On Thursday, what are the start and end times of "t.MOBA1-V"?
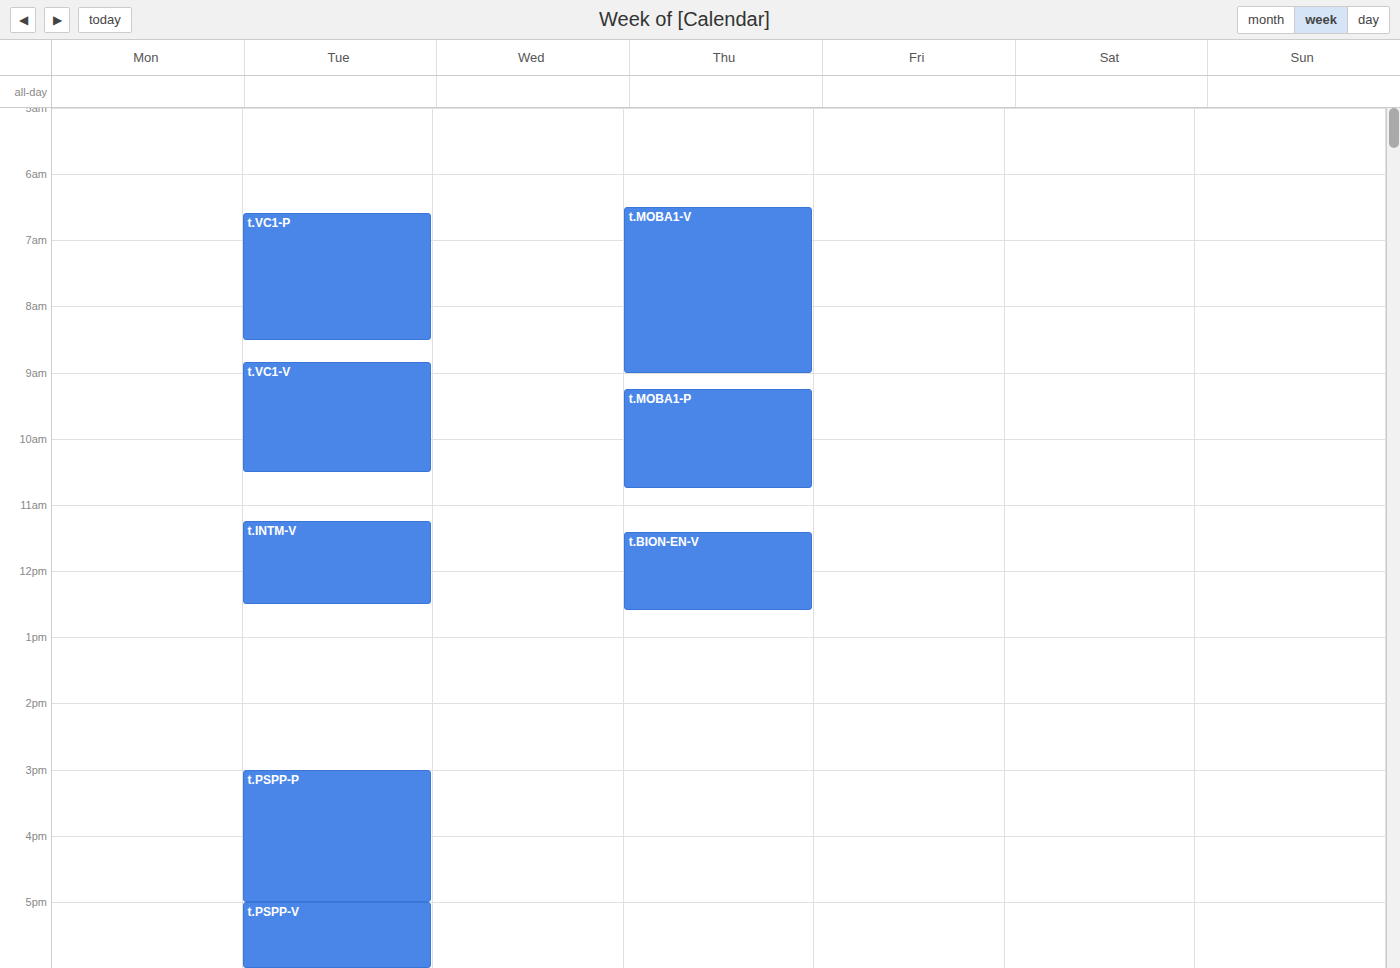
6:30 AM to 9:00 AM